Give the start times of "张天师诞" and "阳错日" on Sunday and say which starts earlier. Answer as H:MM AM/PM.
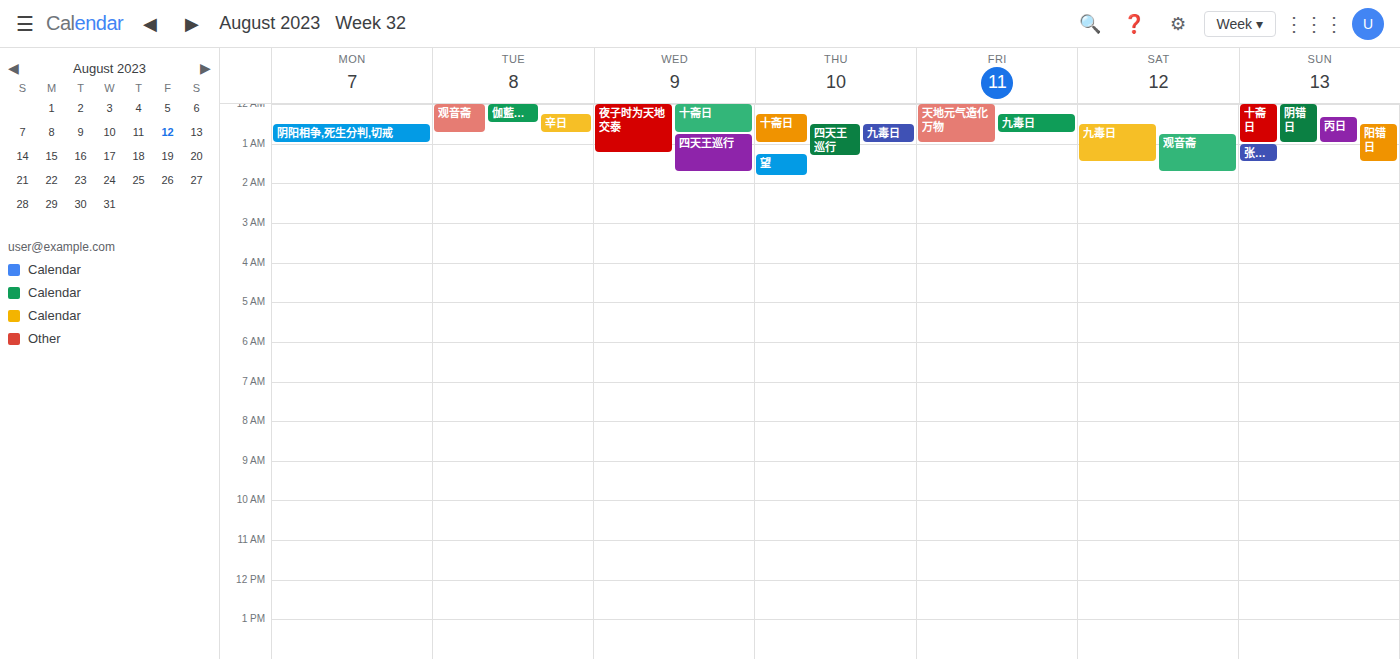
"阳错日" 12:30 AM; "张天师诞" 1:00 AM.